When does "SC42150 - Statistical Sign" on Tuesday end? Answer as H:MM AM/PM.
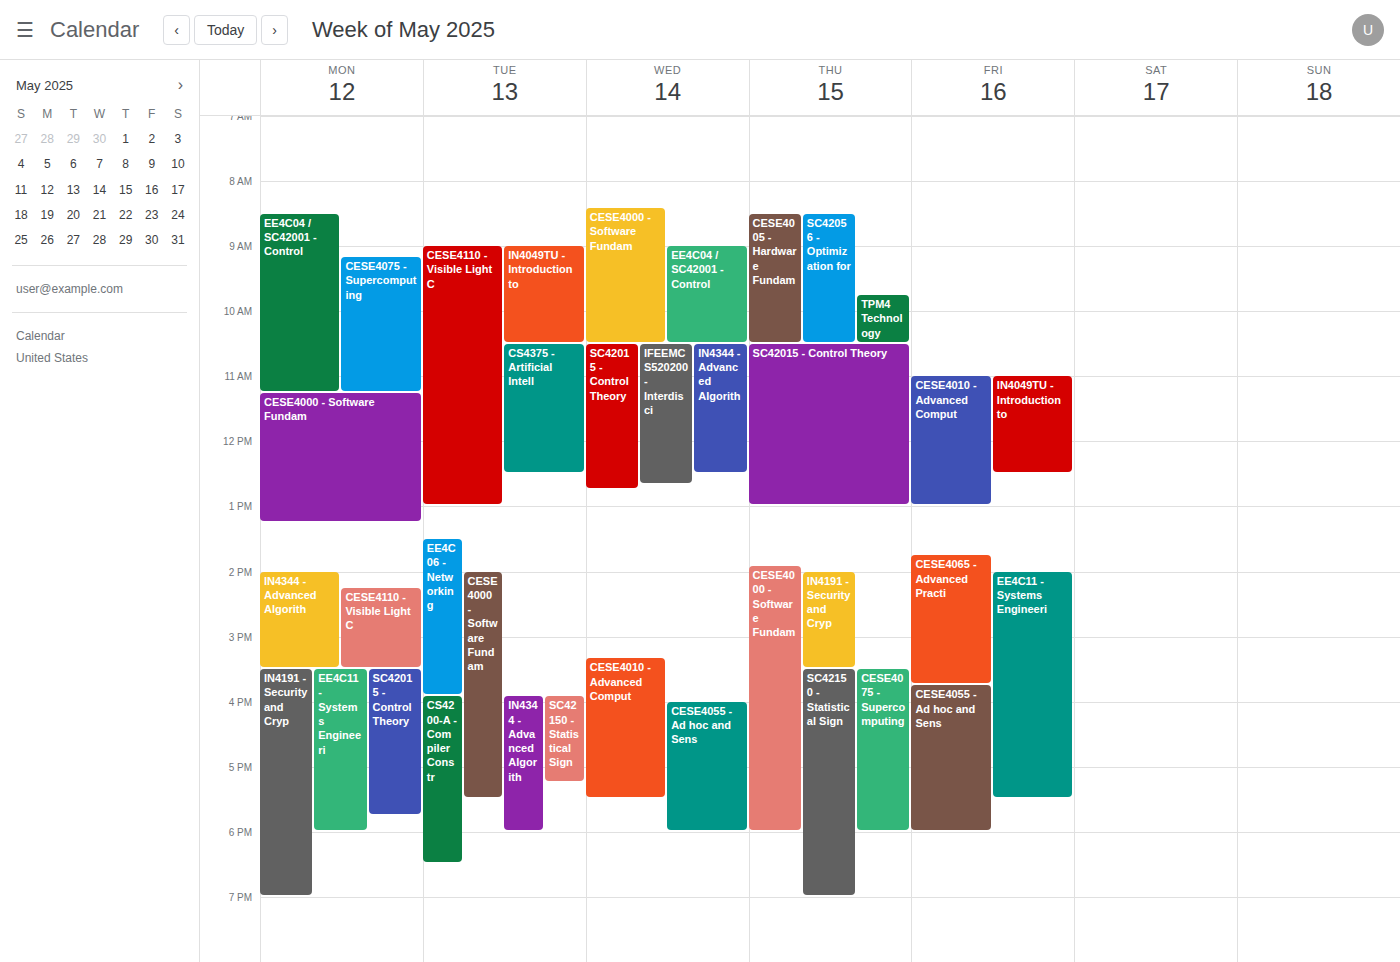
5:15 PM